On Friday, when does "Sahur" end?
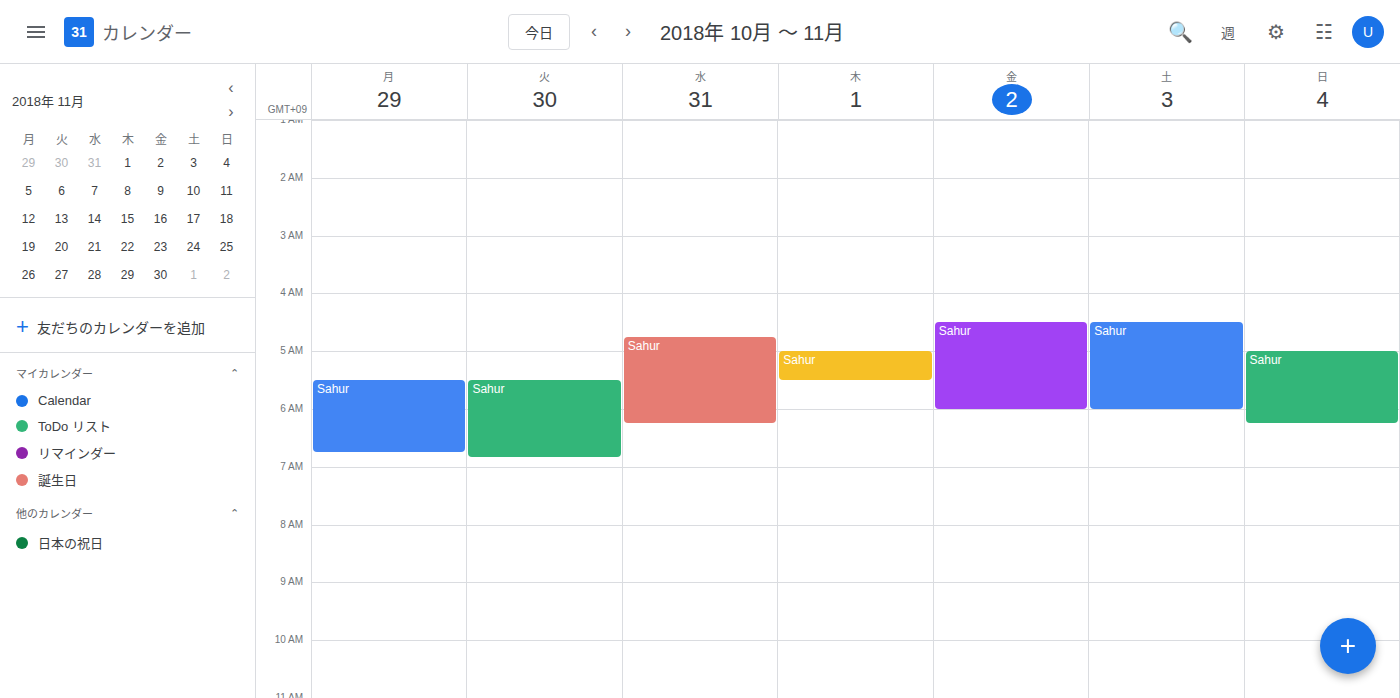
6:00 AM